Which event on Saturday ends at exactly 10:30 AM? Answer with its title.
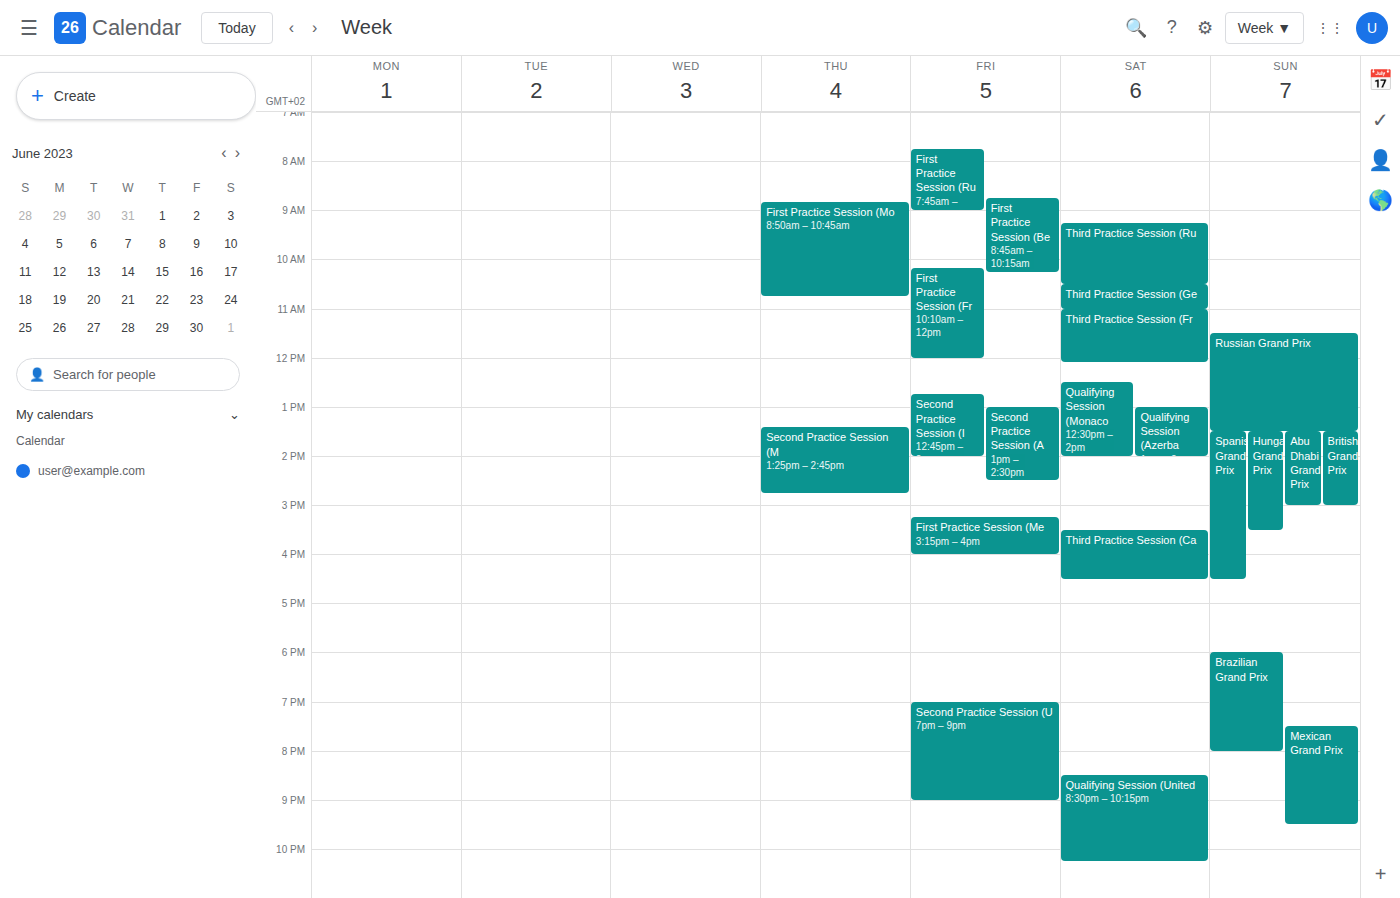
"Third Practice Session (Ru"